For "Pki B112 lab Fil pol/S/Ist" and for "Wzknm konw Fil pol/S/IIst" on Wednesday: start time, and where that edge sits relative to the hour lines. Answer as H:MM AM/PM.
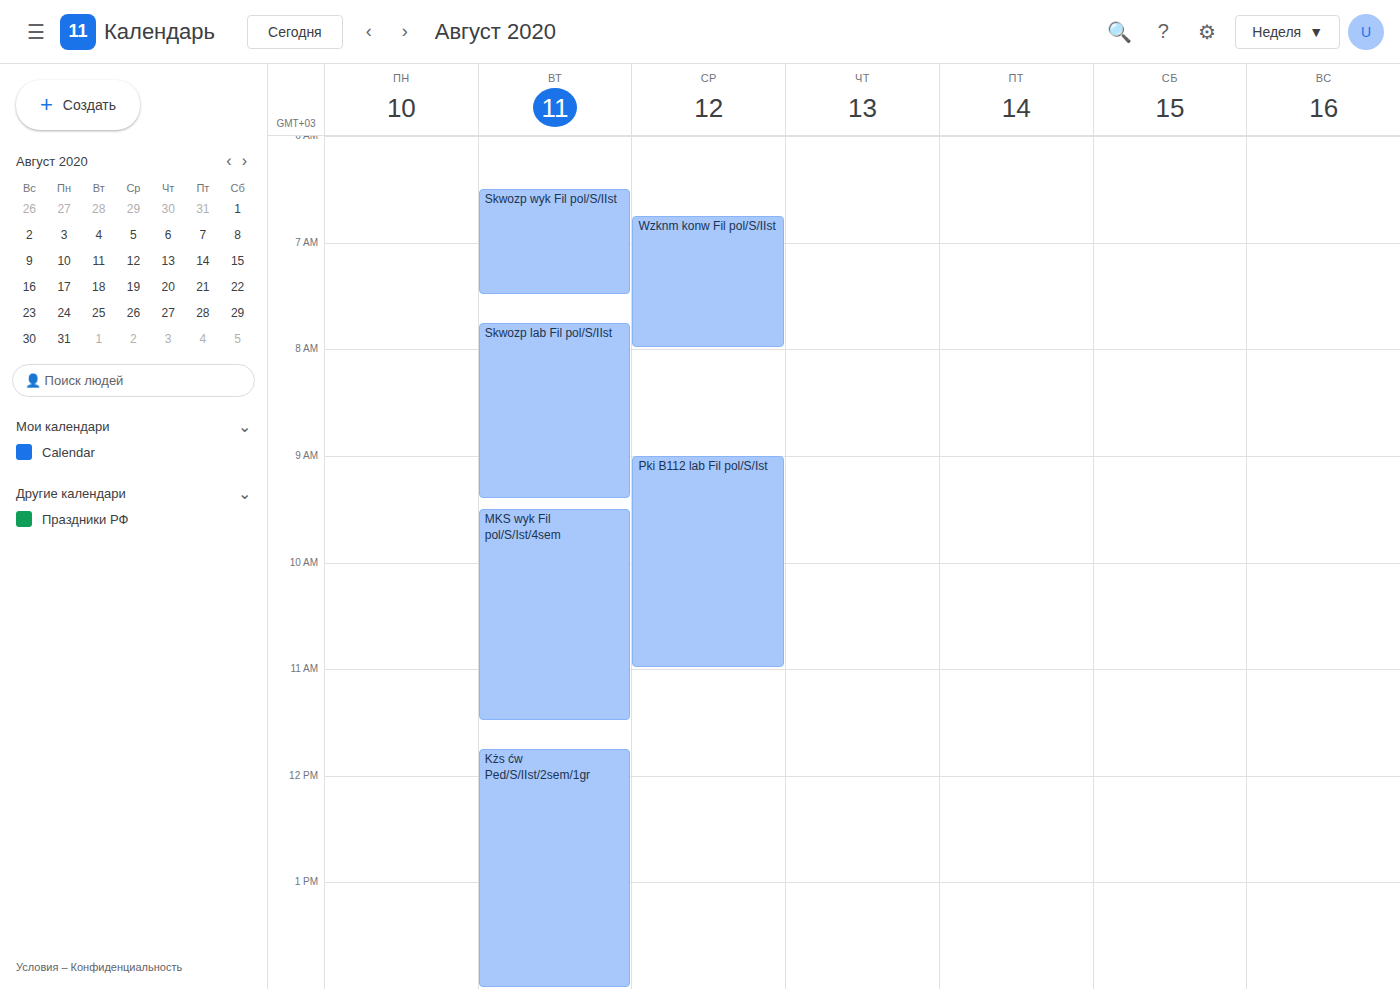
"Pki B112 lab Fil pol/S/Ist": 9:00 AM, exactly on the 9 AM line. "Wzknm konw Fil pol/S/IIst": 6:45 AM, neither: three quarters of the way from the 6 AM line to the 7 AM line.